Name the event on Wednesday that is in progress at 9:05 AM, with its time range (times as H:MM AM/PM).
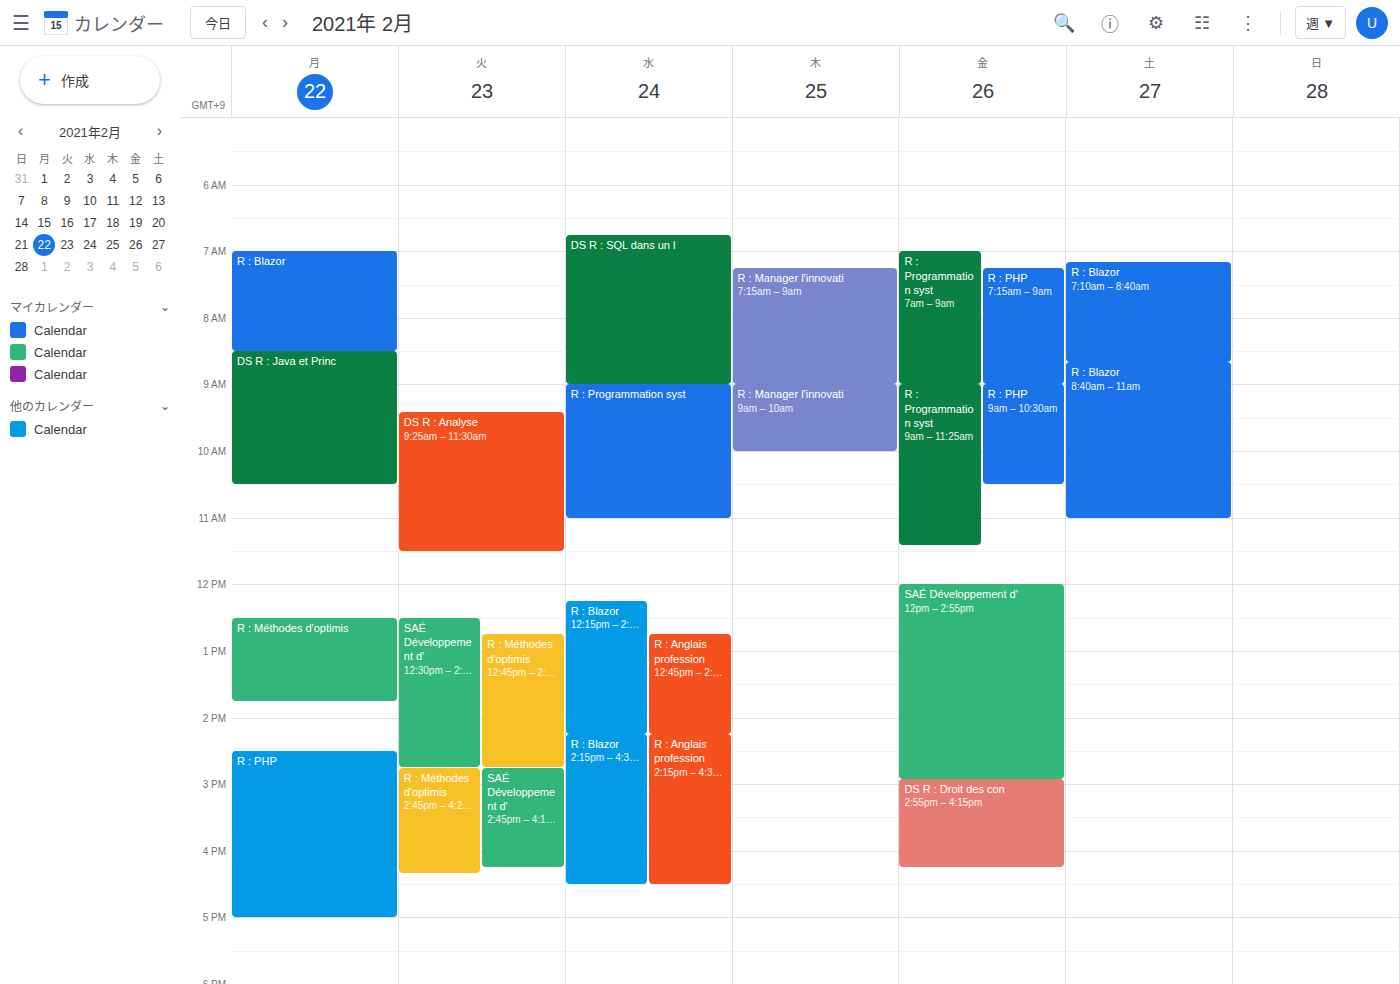
"R : Programmation syst", 9:00 AM to 11:00 AM